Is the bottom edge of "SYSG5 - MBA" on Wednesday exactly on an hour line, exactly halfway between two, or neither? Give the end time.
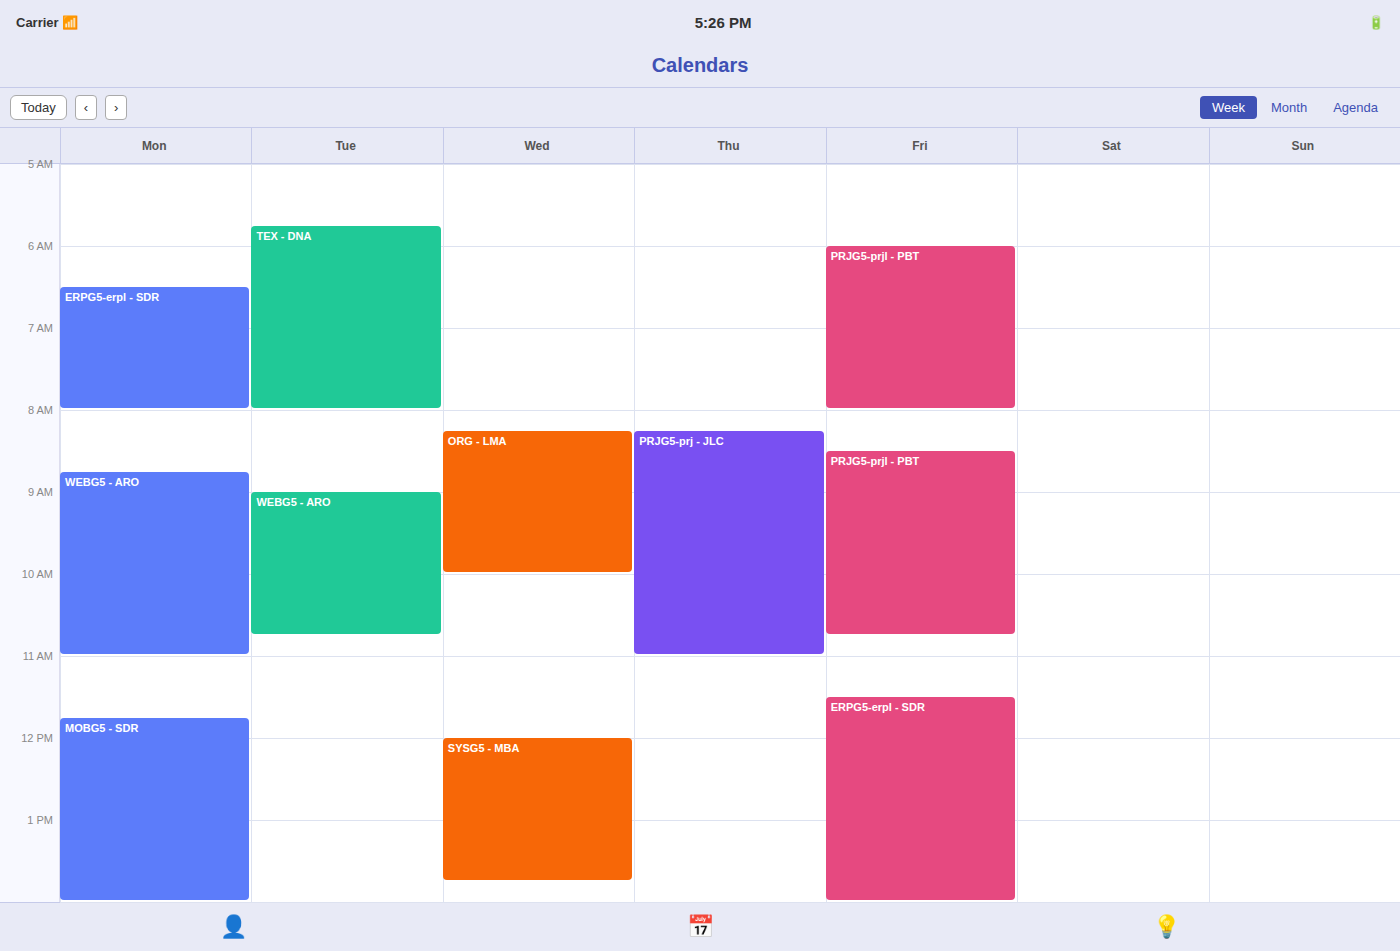
1:45 PM -- neither: three quarters of the way from the 1 PM line to the 2 PM line.